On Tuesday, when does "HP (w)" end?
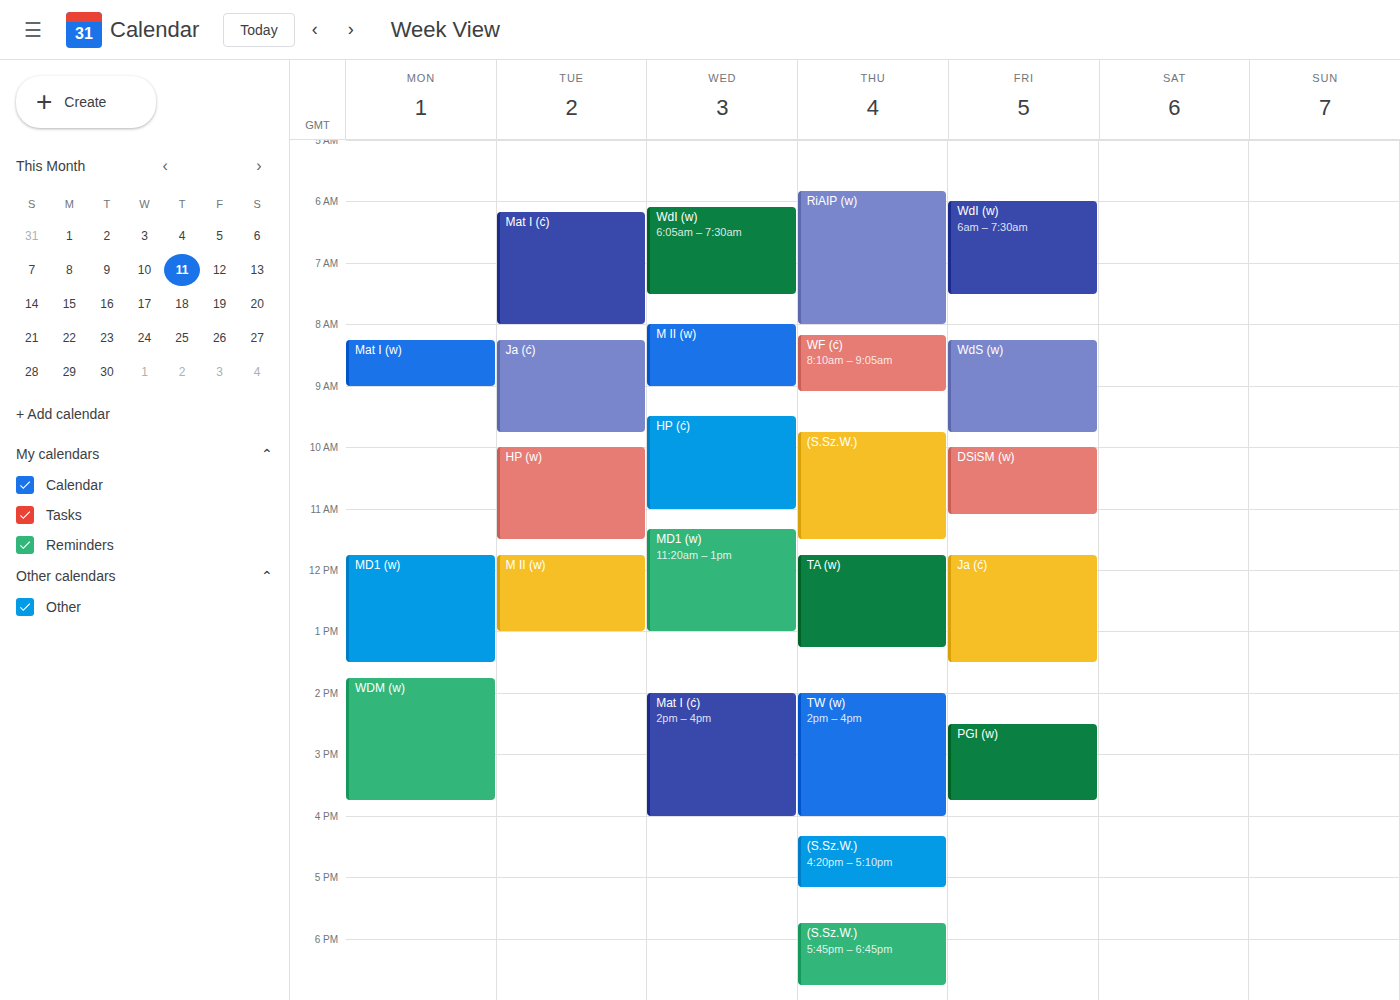
11:30